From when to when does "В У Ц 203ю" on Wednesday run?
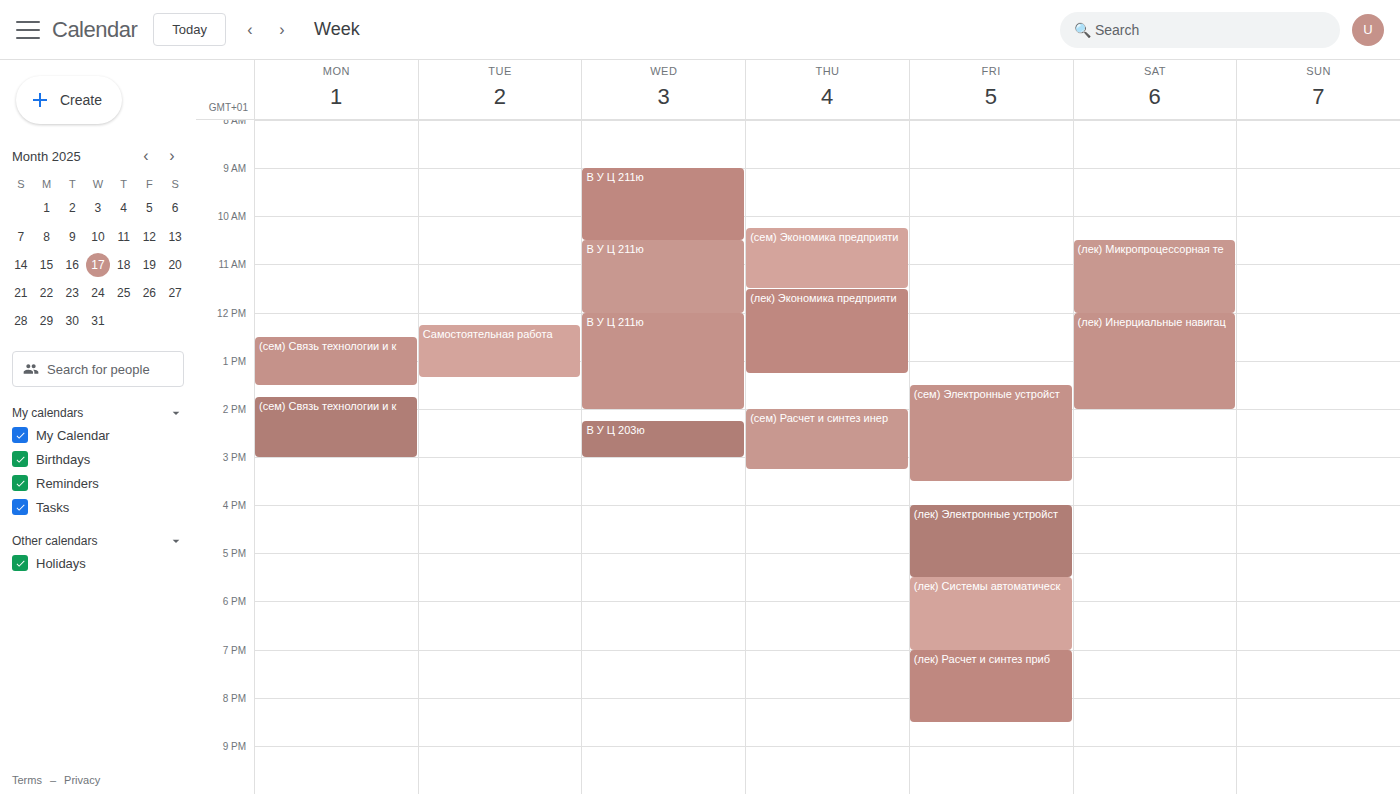
14:15 to 15:00